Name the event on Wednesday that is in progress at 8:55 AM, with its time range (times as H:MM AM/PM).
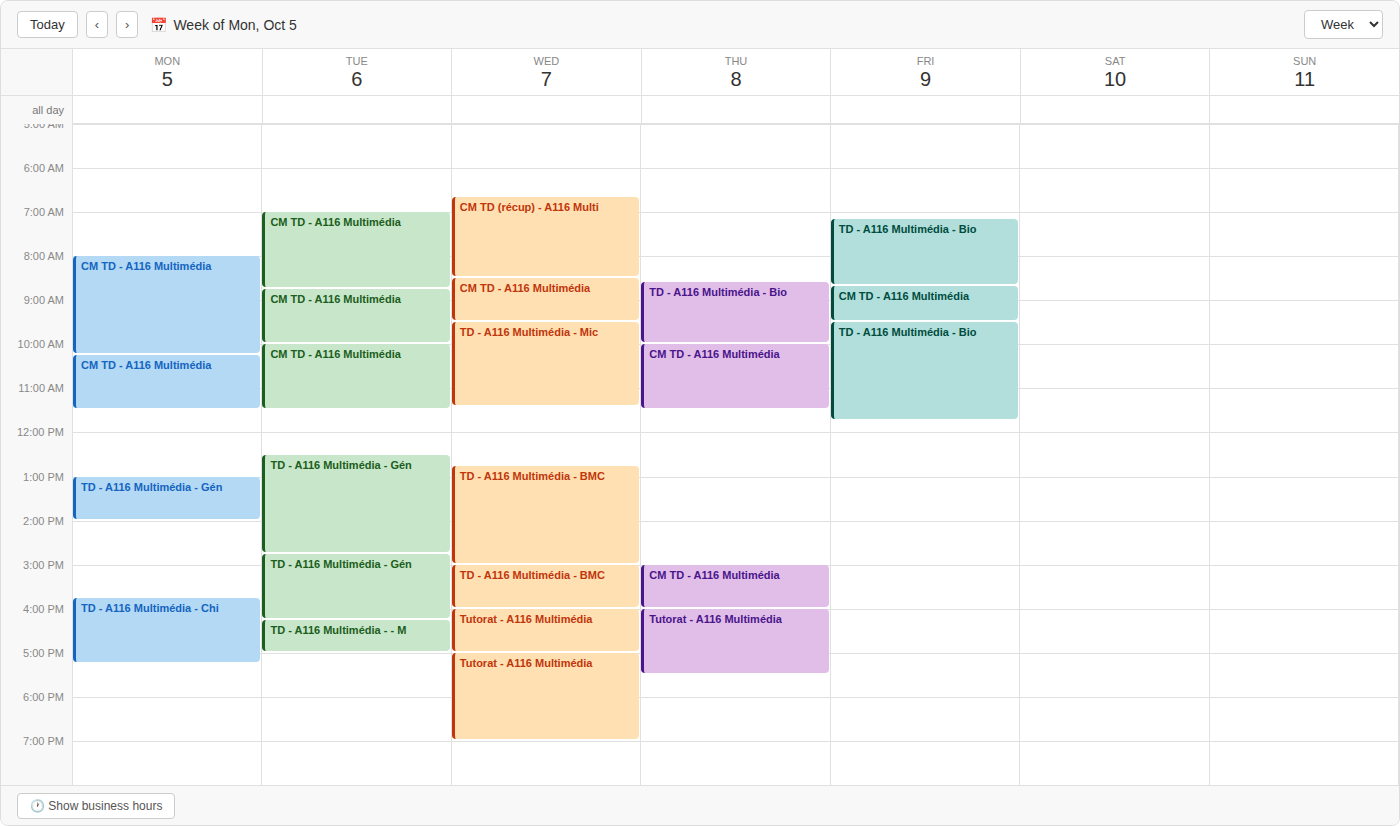
"CM TD - A116 Multimédia", 8:30 AM to 9:30 AM